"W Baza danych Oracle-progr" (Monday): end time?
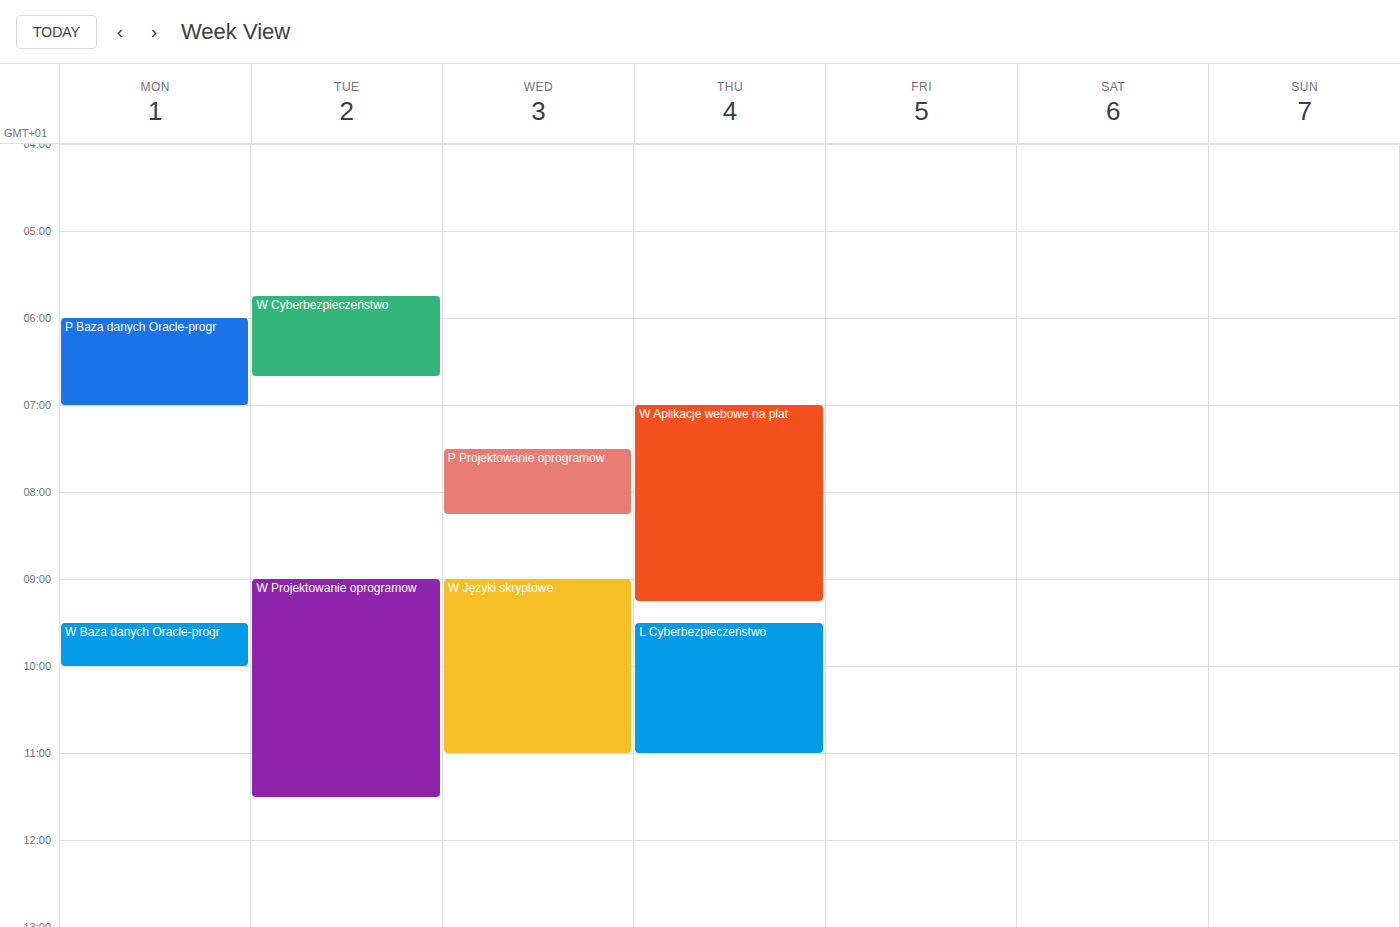
10:00 AM